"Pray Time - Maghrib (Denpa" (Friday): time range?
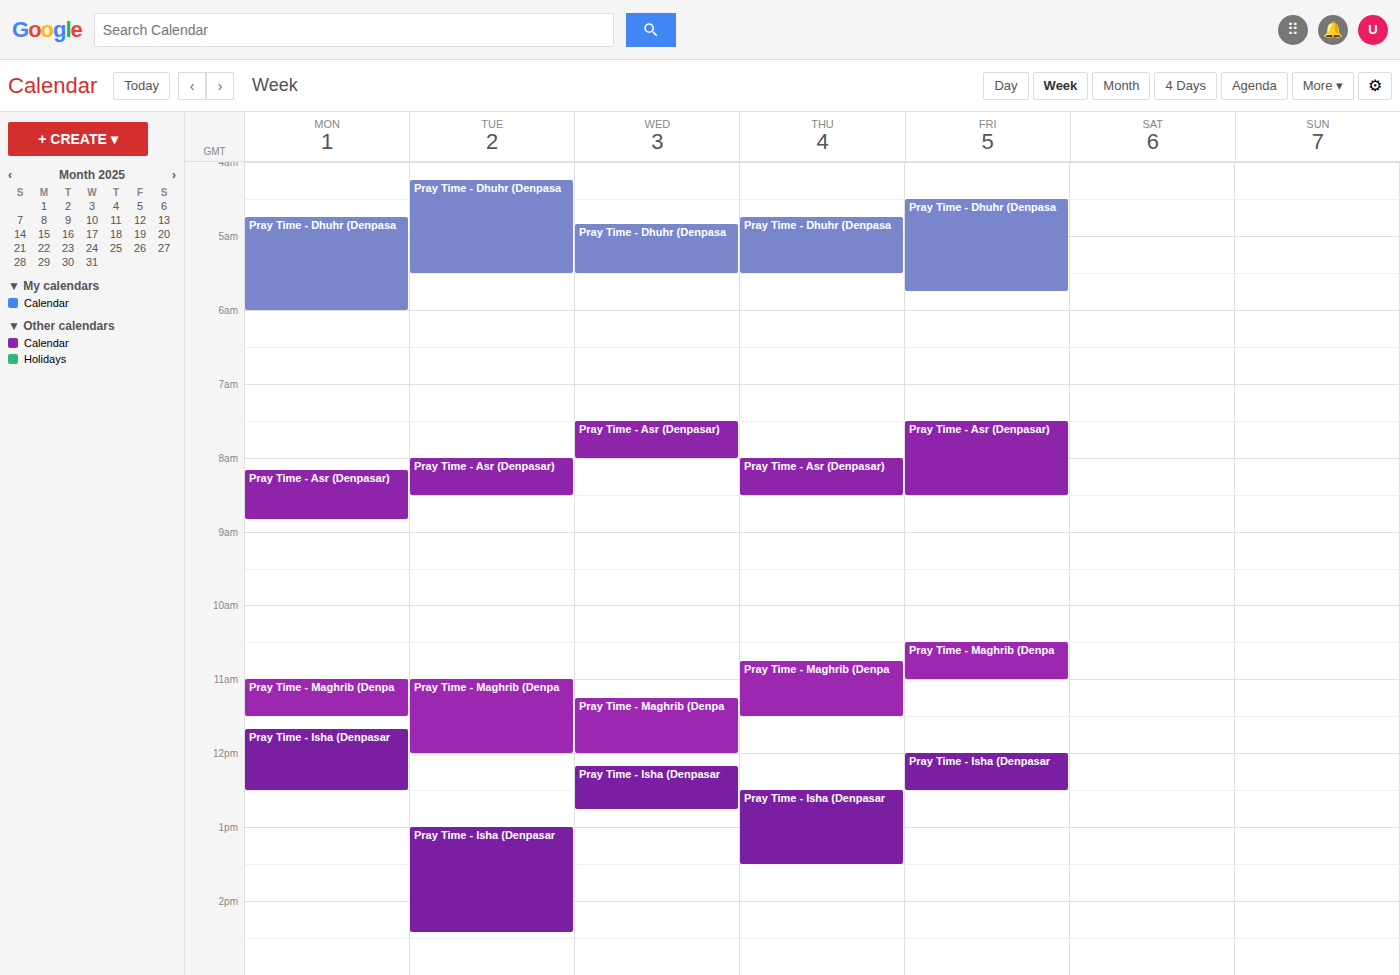
10:30 to 11:00